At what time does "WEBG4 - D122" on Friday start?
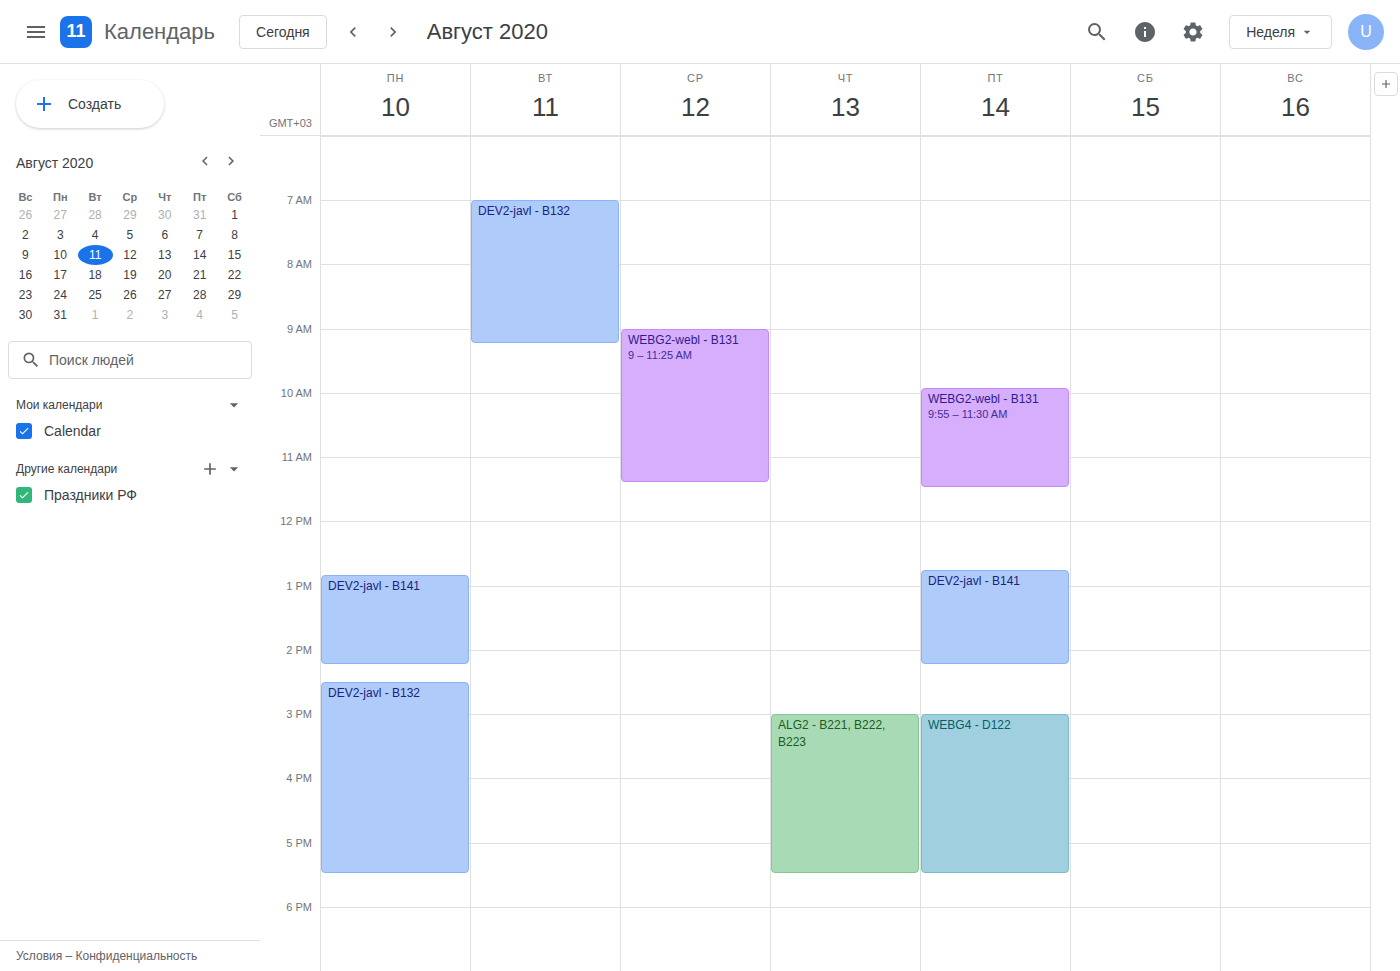
3:00 PM